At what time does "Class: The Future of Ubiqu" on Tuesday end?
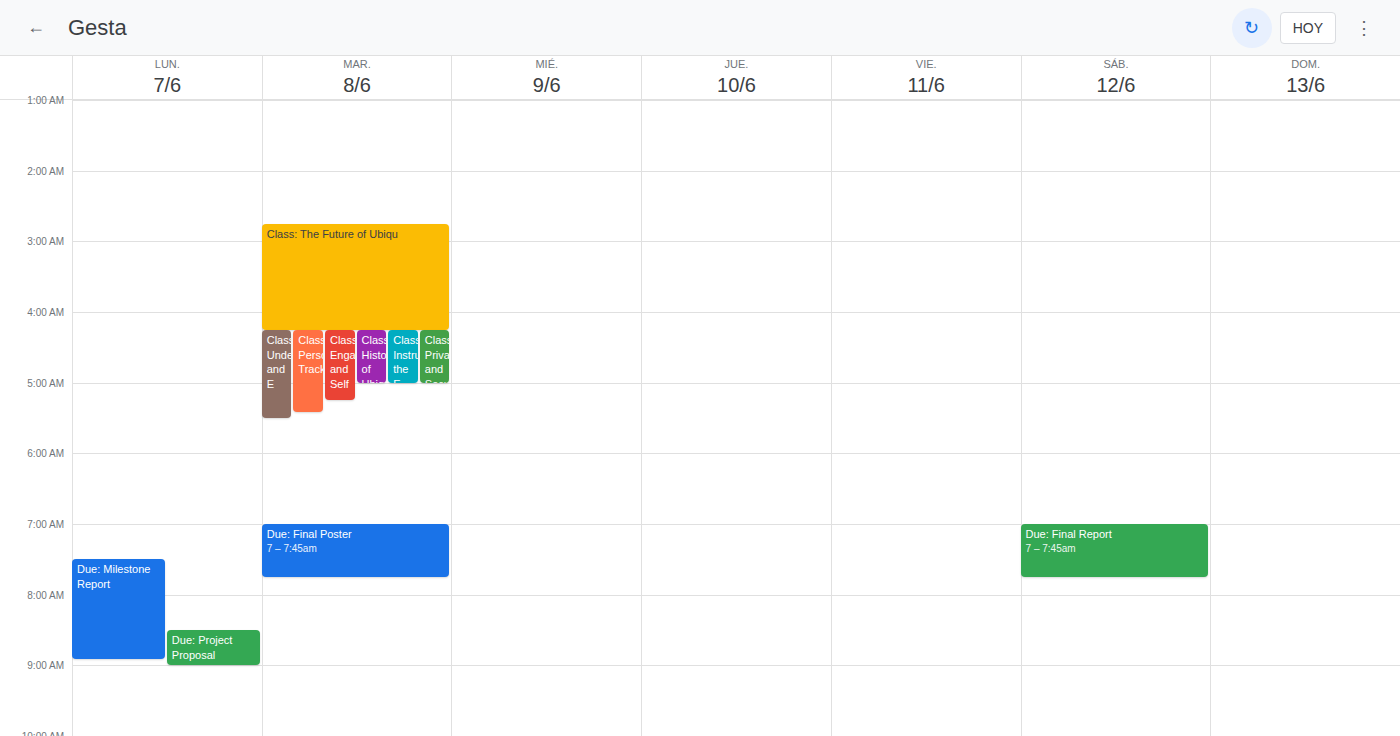
04:15